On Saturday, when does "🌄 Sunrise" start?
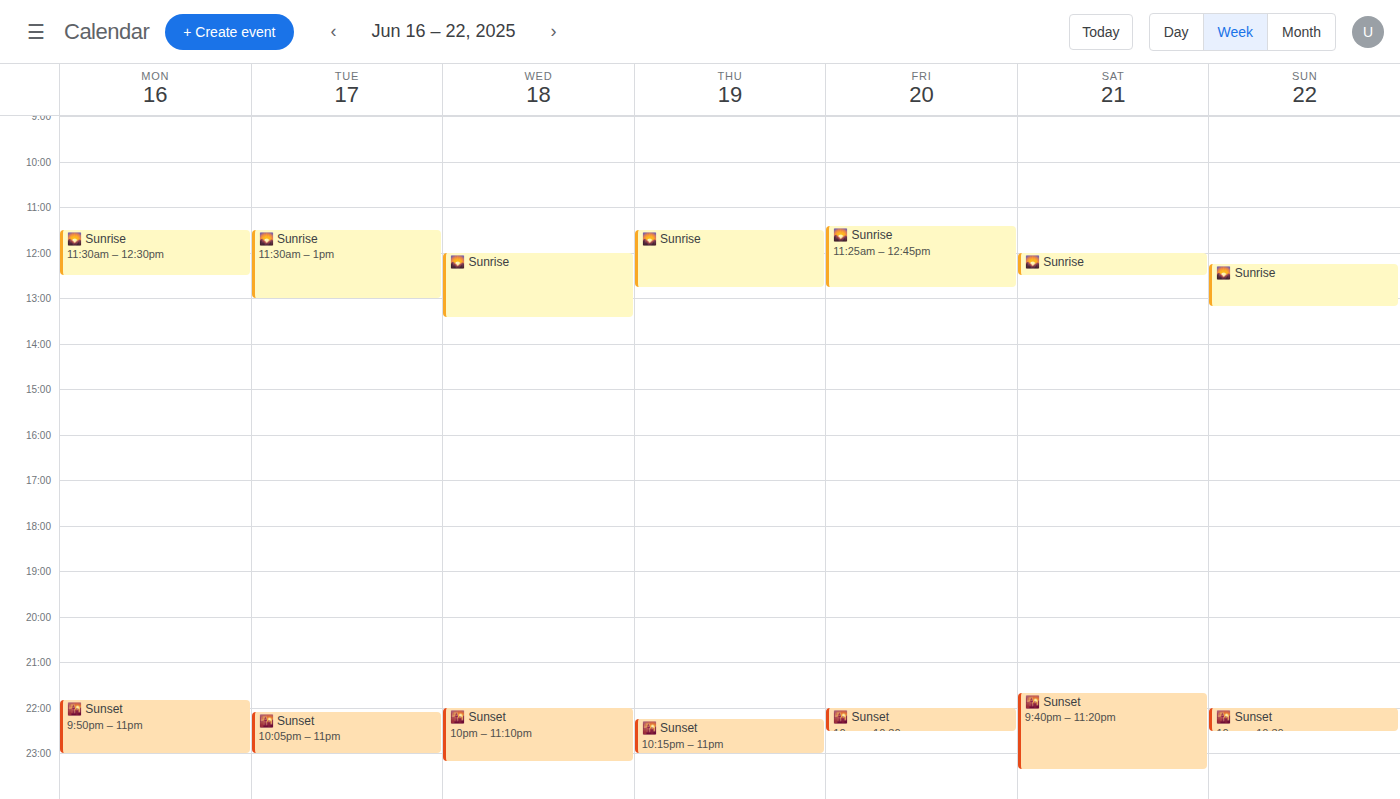
12:00 PM